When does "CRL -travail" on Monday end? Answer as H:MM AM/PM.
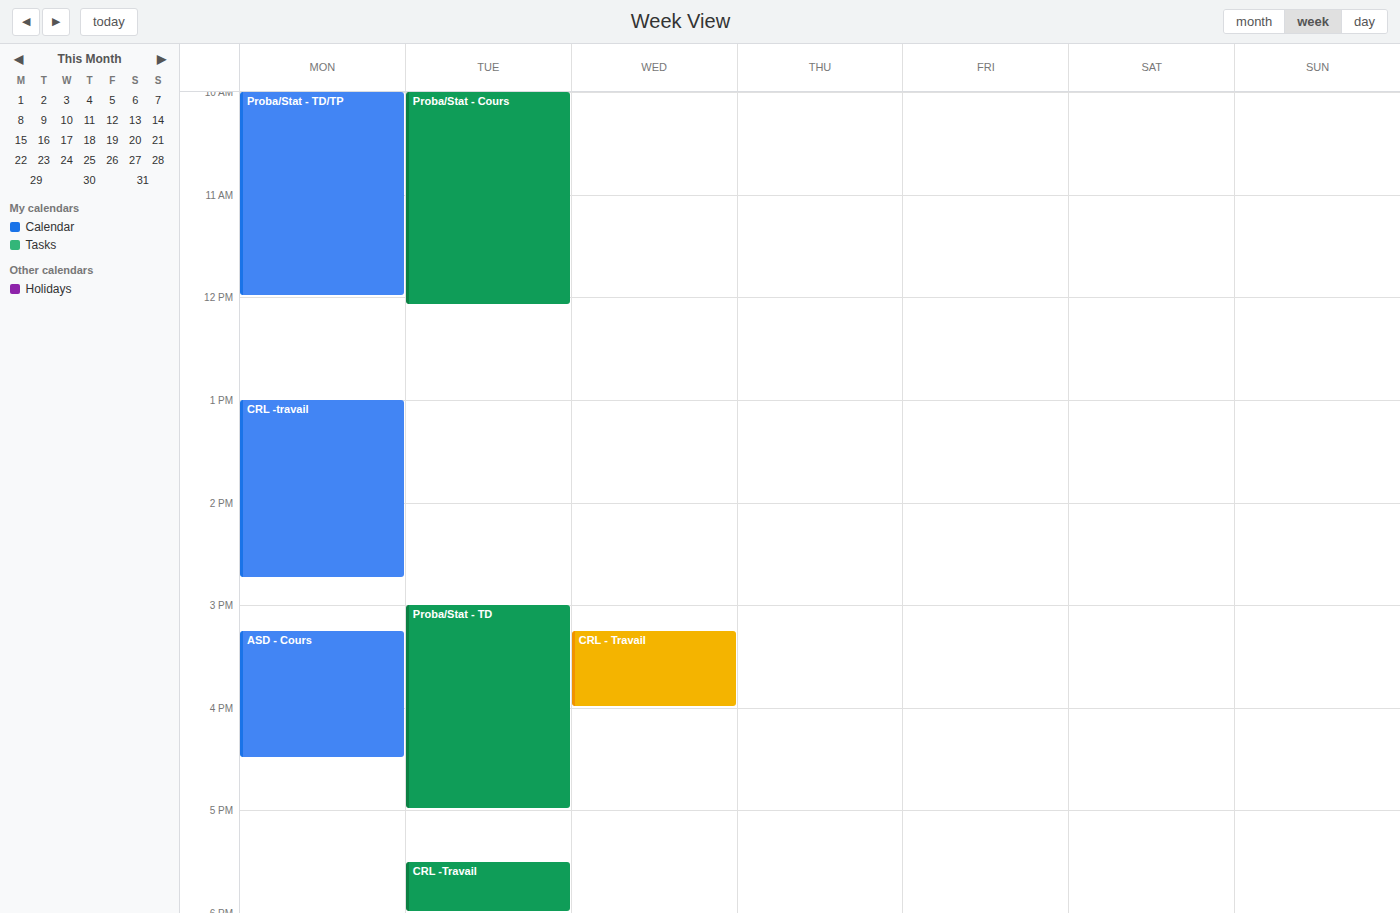
2:45 PM